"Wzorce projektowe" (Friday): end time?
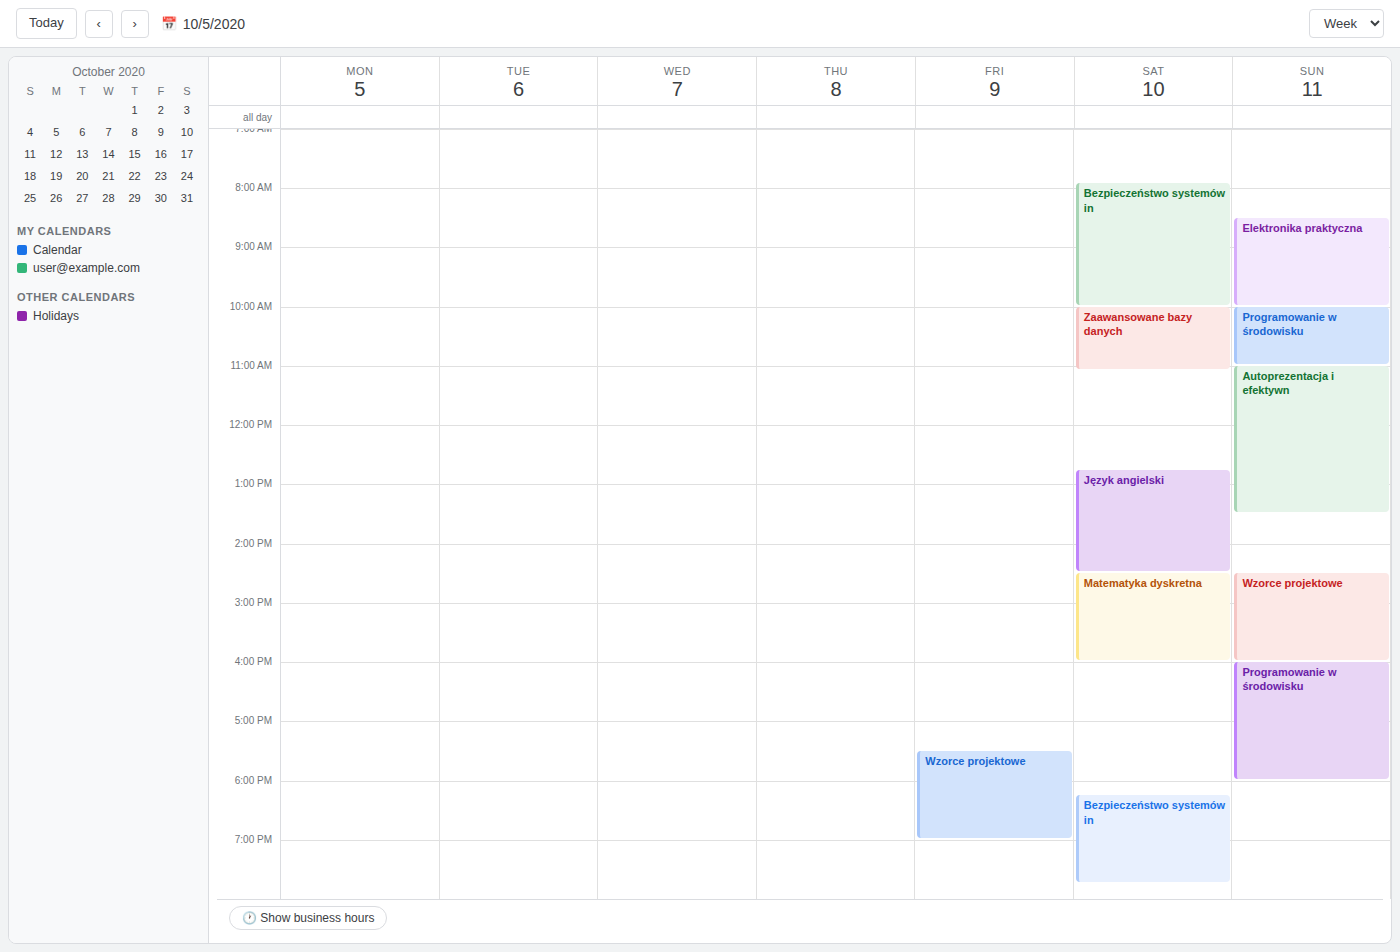
7:00 PM